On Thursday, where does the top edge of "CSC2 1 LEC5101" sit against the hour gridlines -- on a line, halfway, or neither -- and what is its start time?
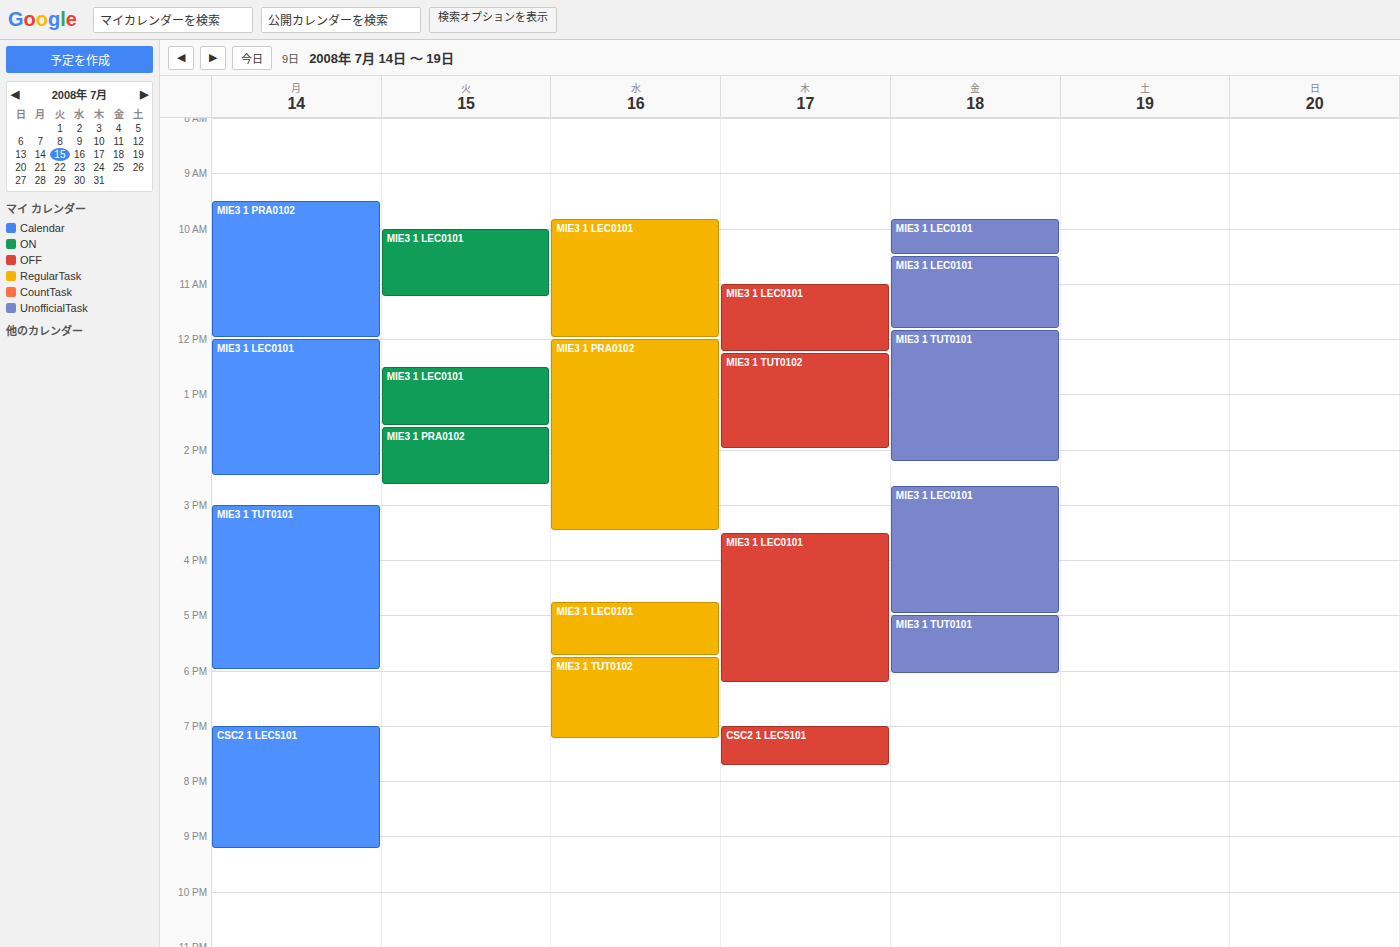
19:00 -- exactly on the 19:00 line.